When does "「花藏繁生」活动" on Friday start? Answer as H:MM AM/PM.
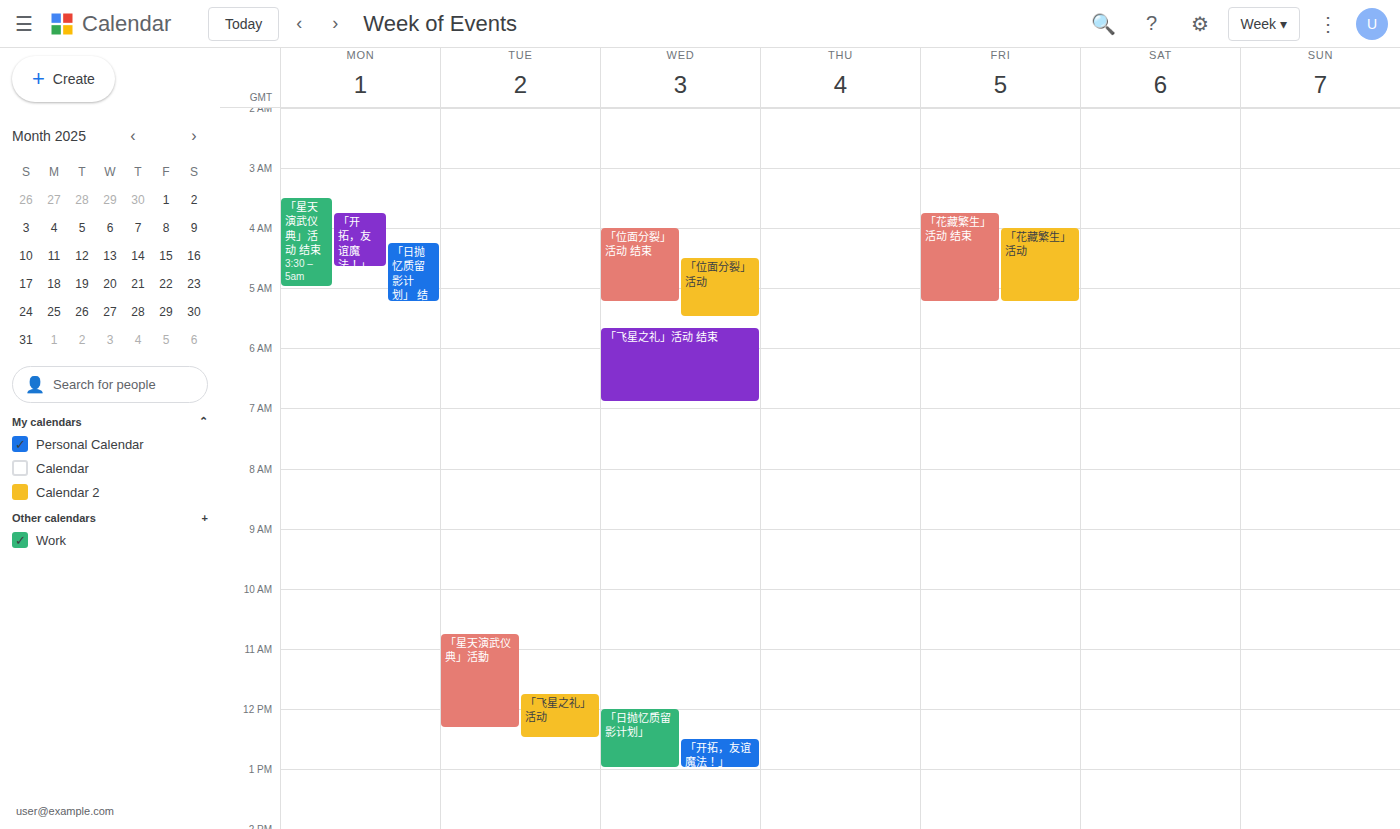
4:00 AM